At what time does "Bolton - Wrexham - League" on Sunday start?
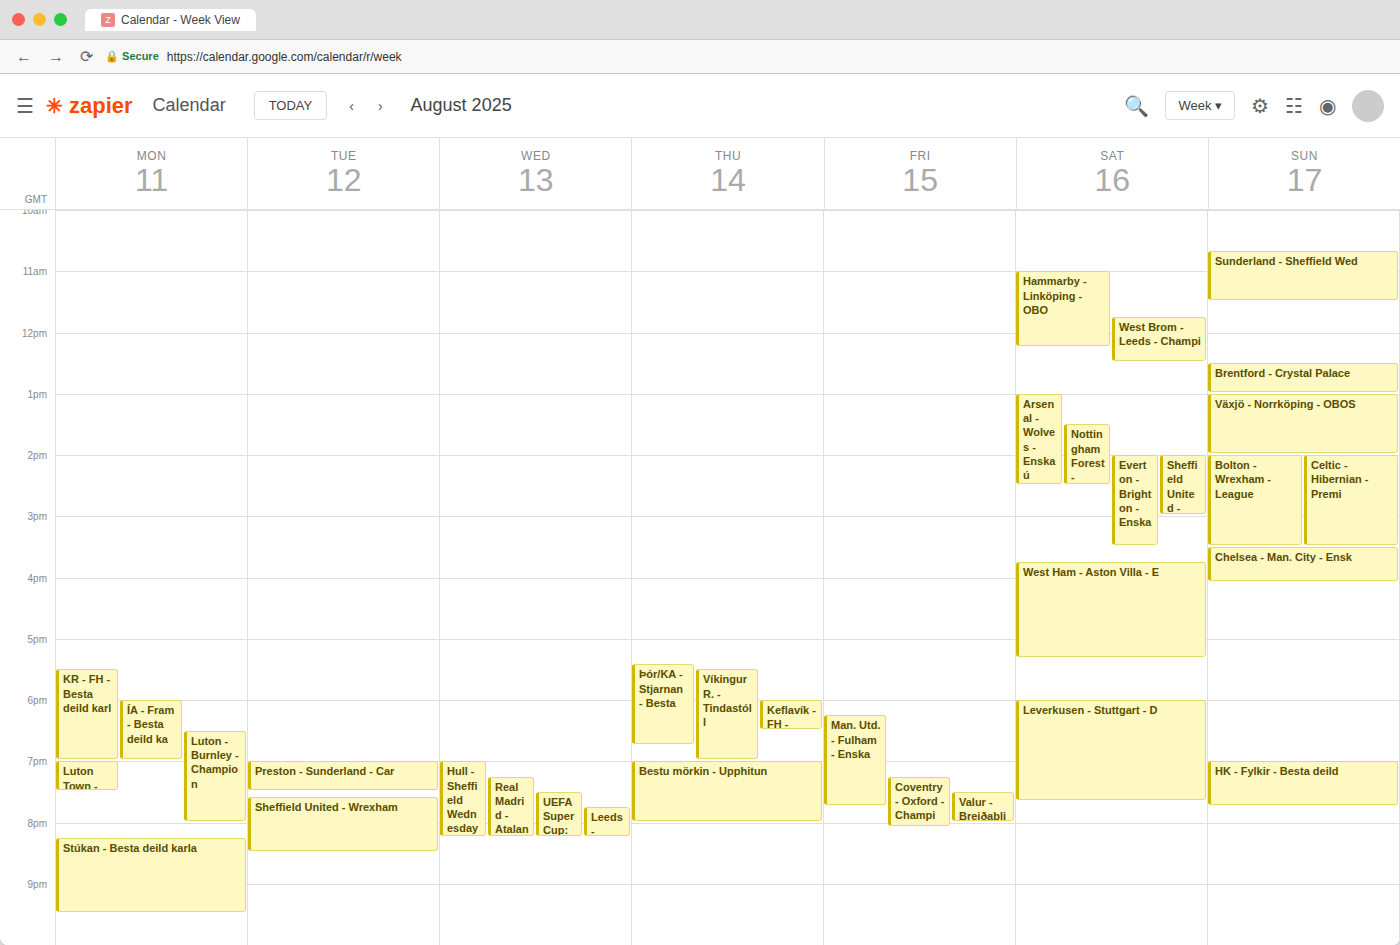
2:00 PM